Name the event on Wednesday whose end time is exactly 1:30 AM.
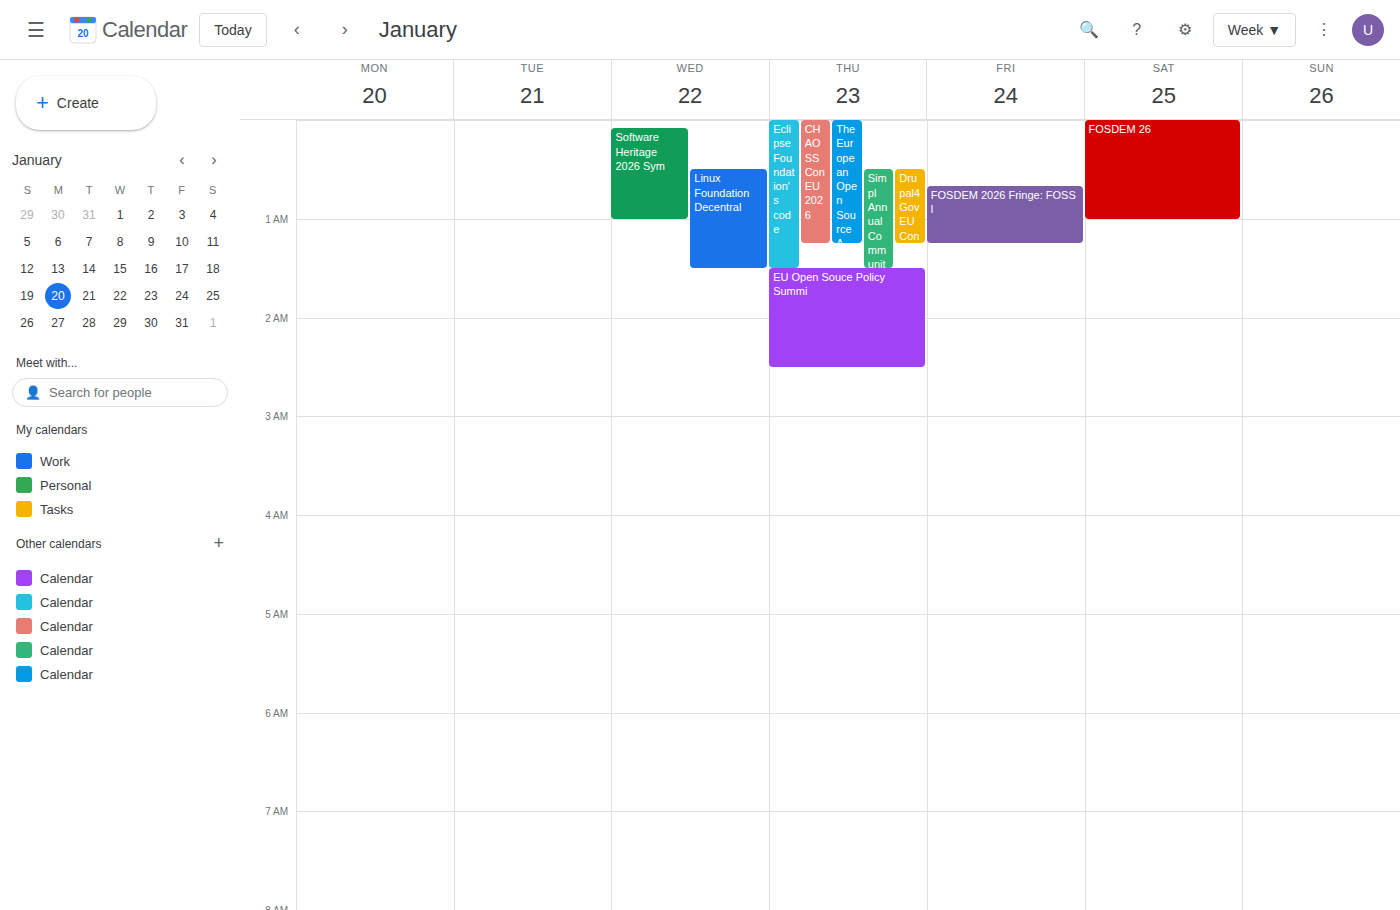
"Linux Foundation Decentral"